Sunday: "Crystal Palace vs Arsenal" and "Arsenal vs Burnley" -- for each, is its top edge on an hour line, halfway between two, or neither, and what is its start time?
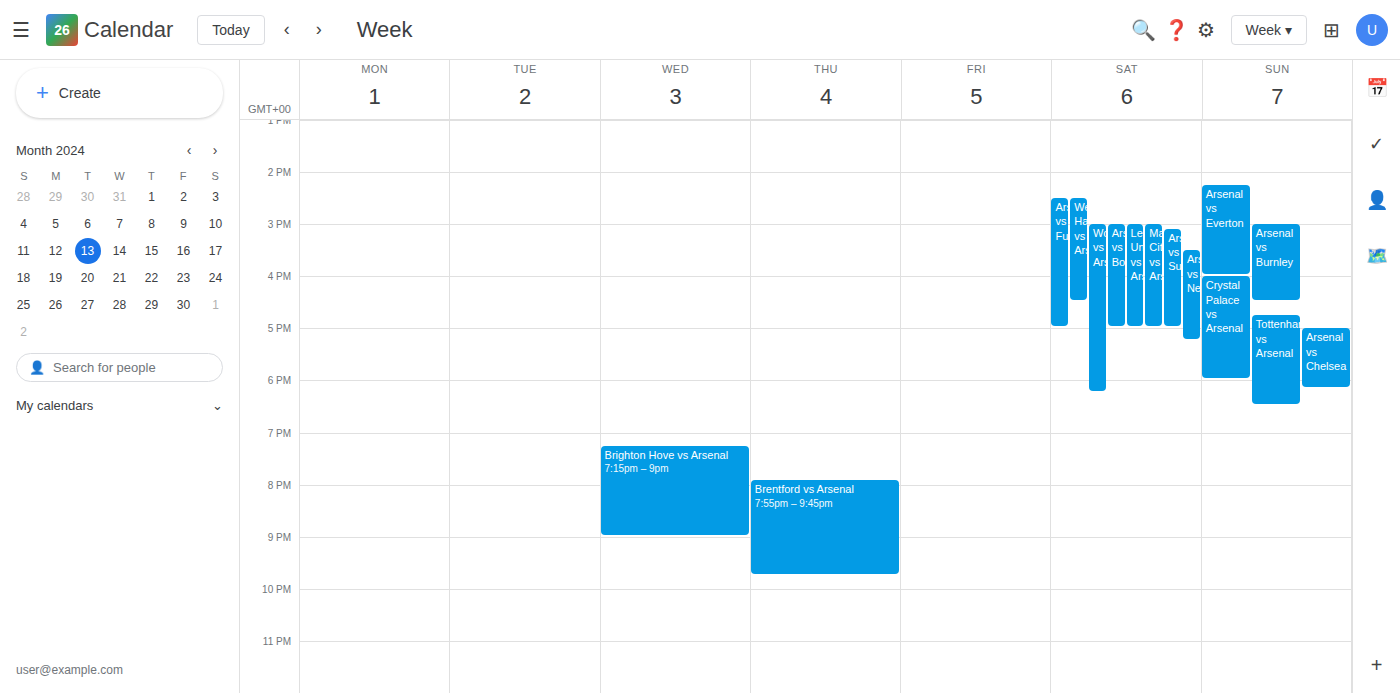
"Crystal Palace vs Arsenal": 16:00, exactly on the 16:00 line. "Arsenal vs Burnley": 15:00, exactly on the 15:00 line.